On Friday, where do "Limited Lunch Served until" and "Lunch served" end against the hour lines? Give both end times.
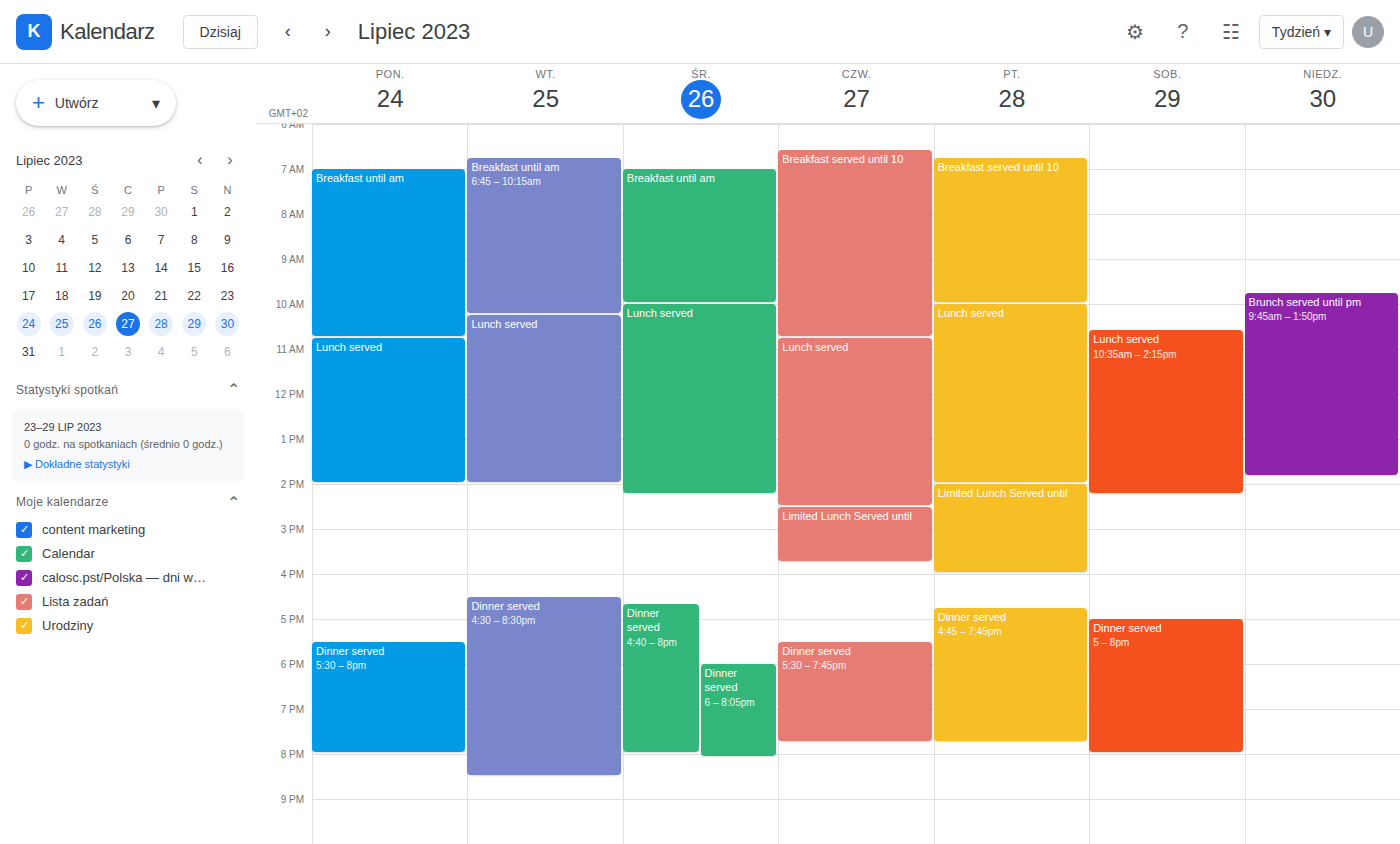
"Limited Lunch Served until": 4:00 PM, exactly on the 4 PM line. "Lunch served": 2:00 PM, exactly on the 2 PM line.